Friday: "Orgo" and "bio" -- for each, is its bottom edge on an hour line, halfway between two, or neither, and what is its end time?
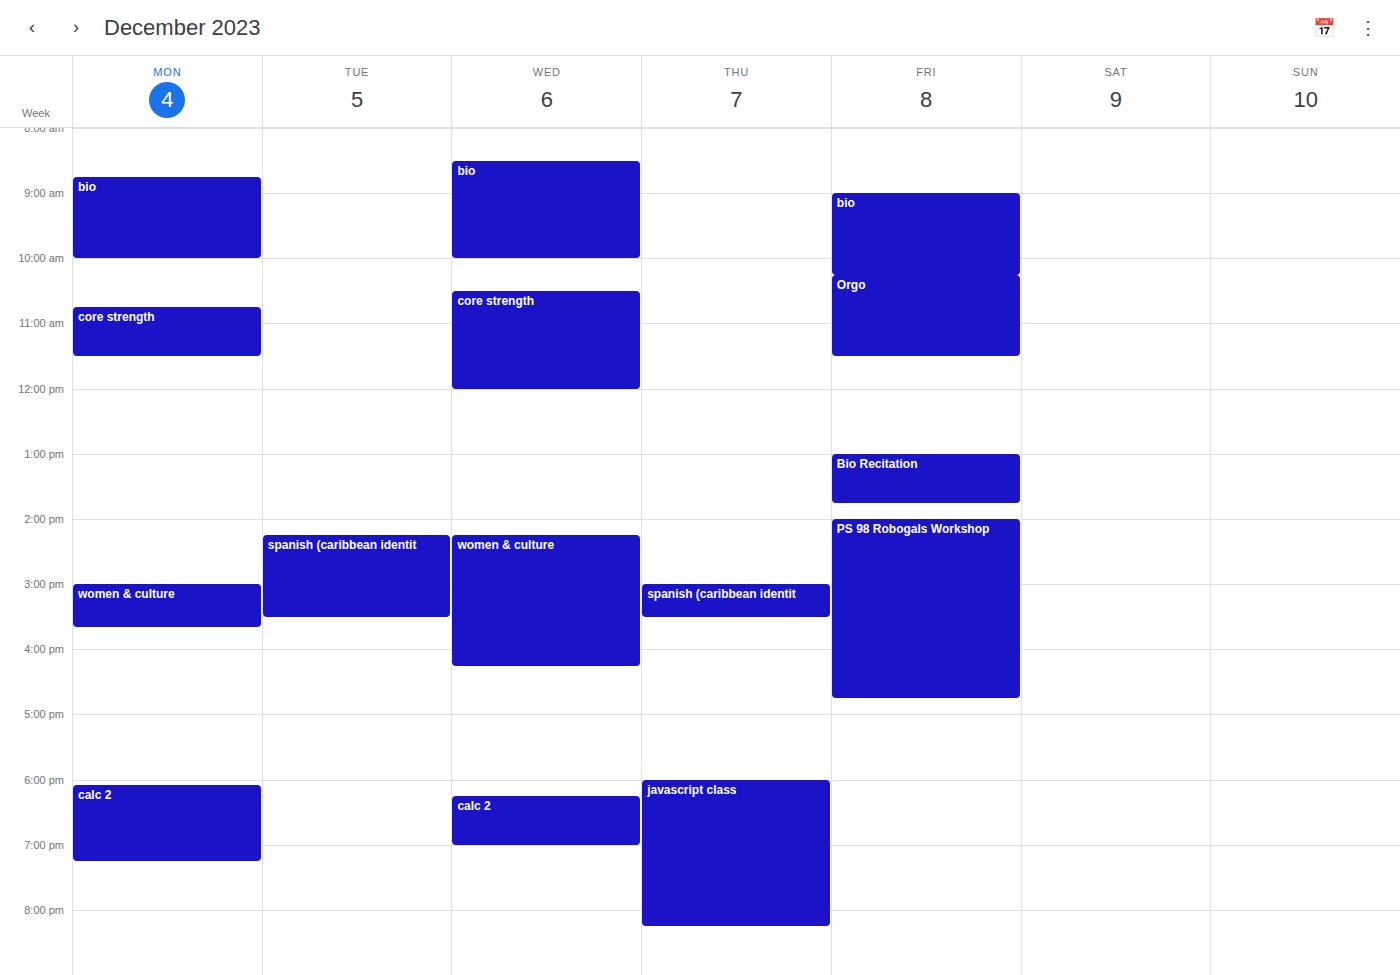
"Orgo": 11:30, halfway between the 11:00 and 12:00 lines. "bio": 10:15, neither: a quarter of the way from the 10:00 line to the 11:00 line.